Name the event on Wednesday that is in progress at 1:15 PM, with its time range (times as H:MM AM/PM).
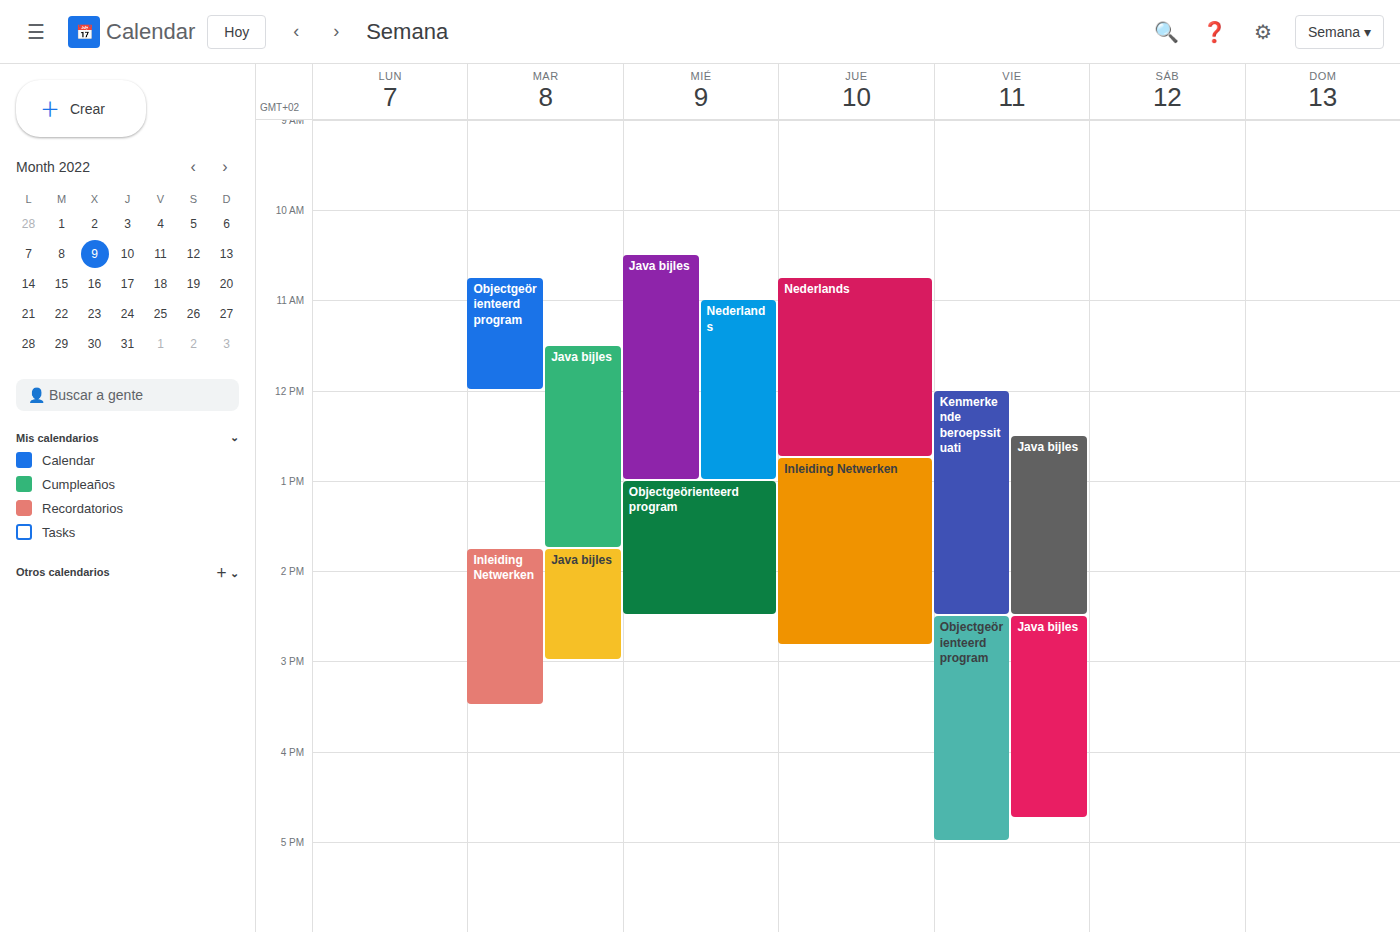
"Objectgeörienteerd program", 1:00 PM to 2:30 PM